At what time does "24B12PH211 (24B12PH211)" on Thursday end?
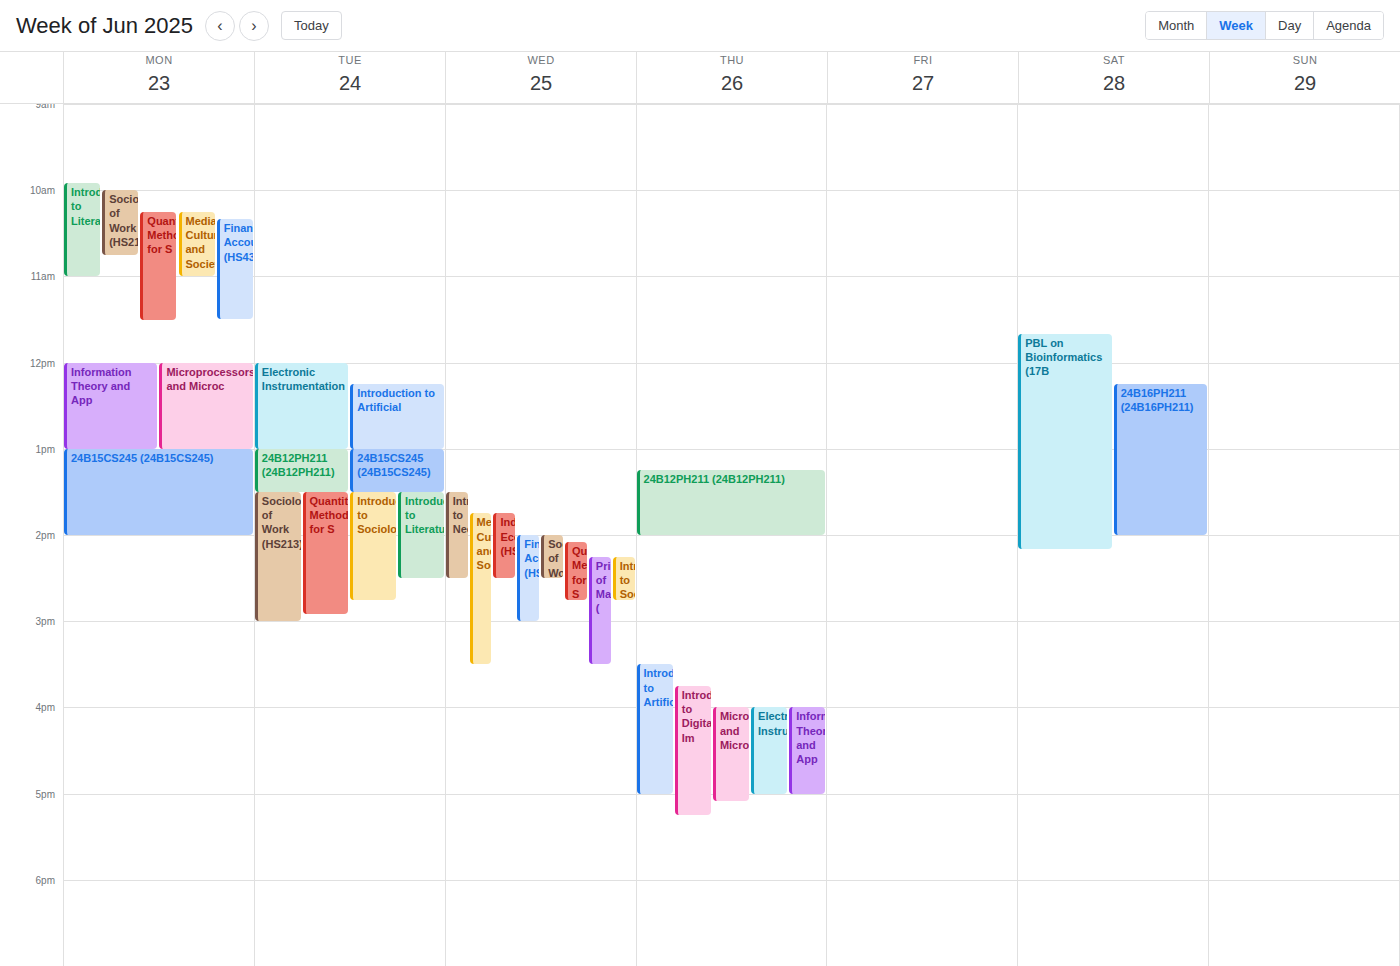
14:00